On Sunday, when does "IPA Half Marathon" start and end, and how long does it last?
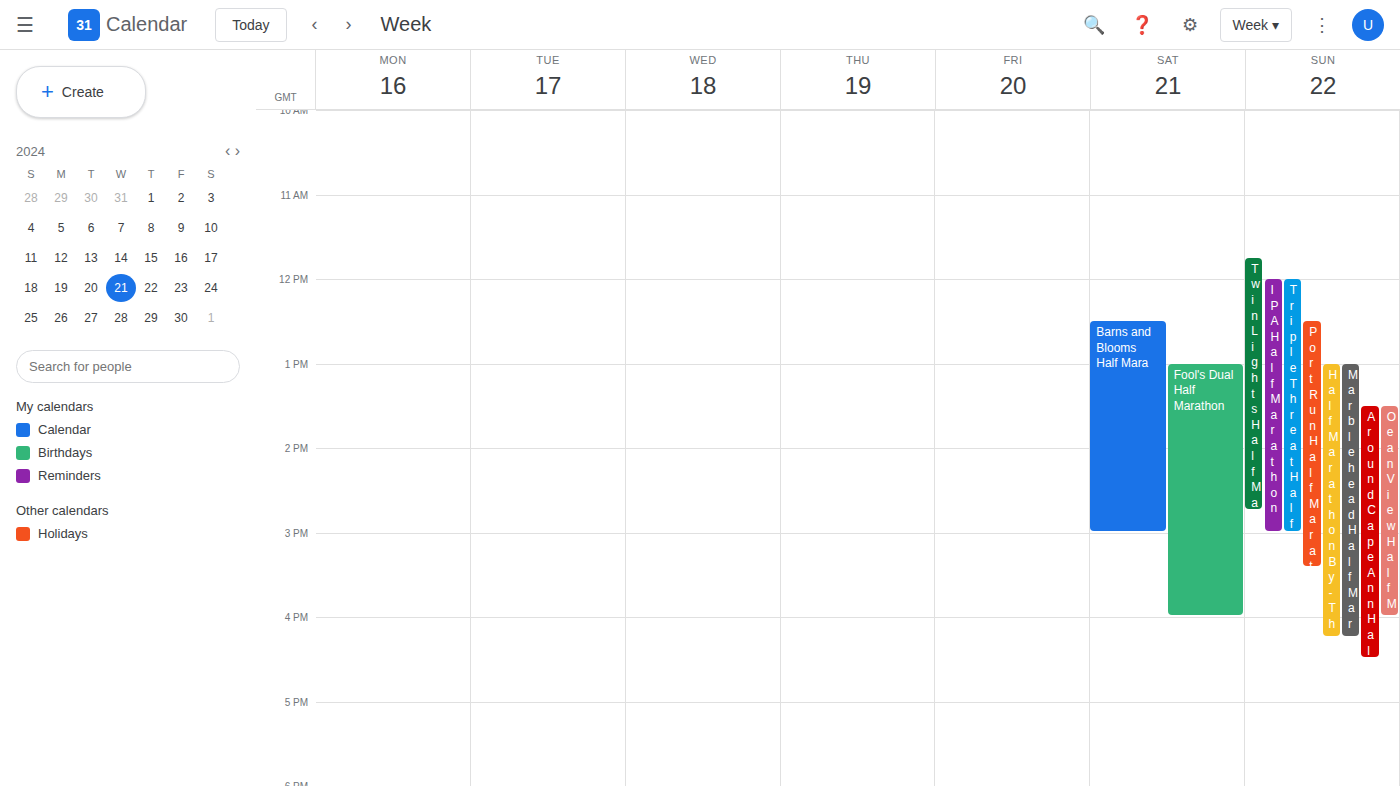
12:00 PM to 3:00 PM, 3 hours